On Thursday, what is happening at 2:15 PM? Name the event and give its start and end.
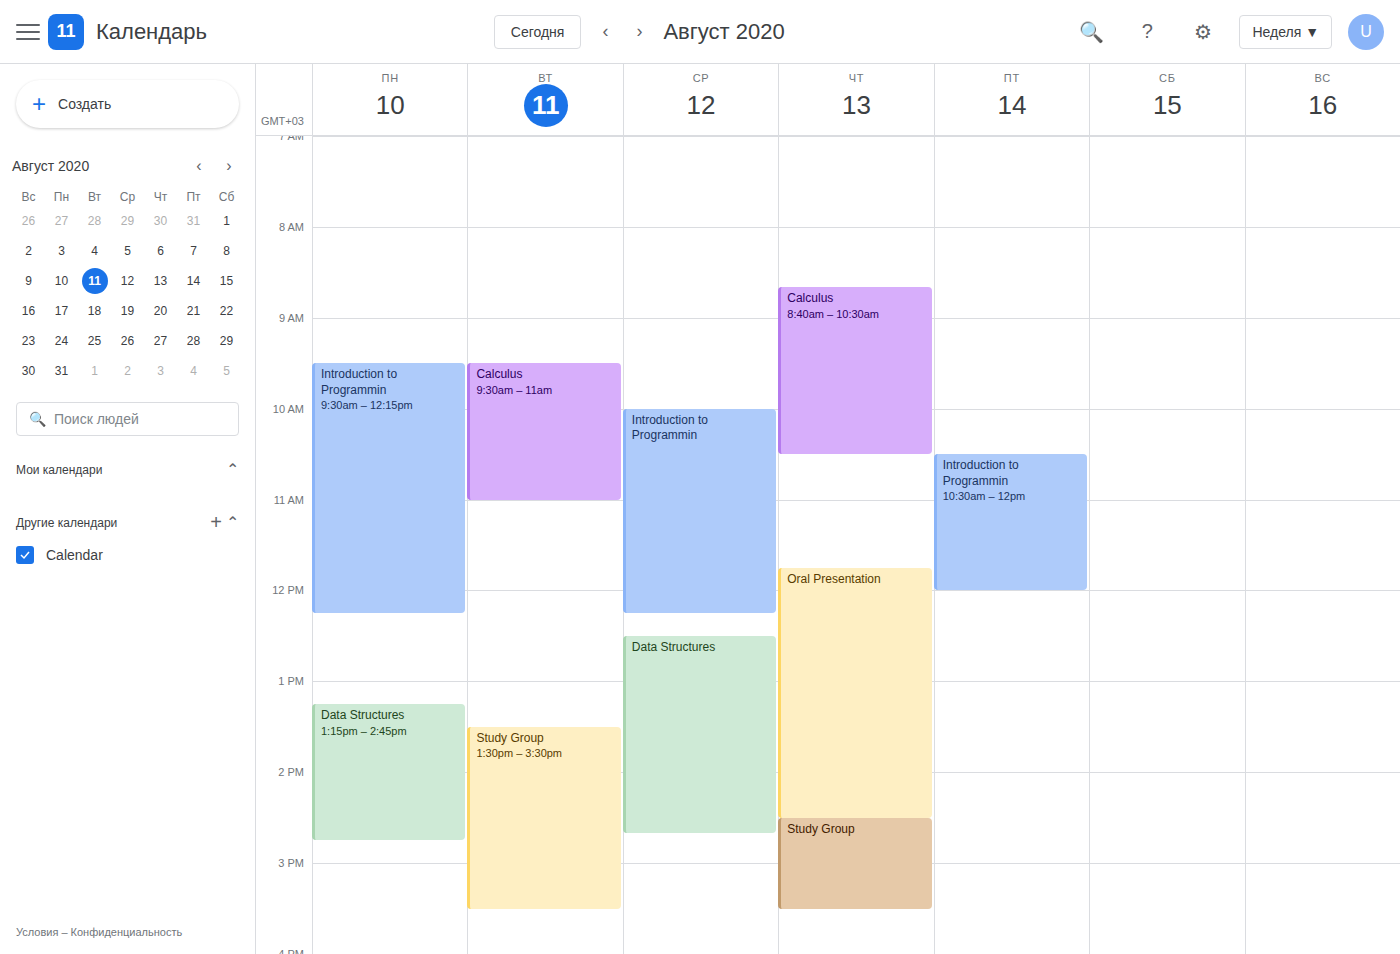
"Oral Presentation", 11:45 AM to 2:30 PM